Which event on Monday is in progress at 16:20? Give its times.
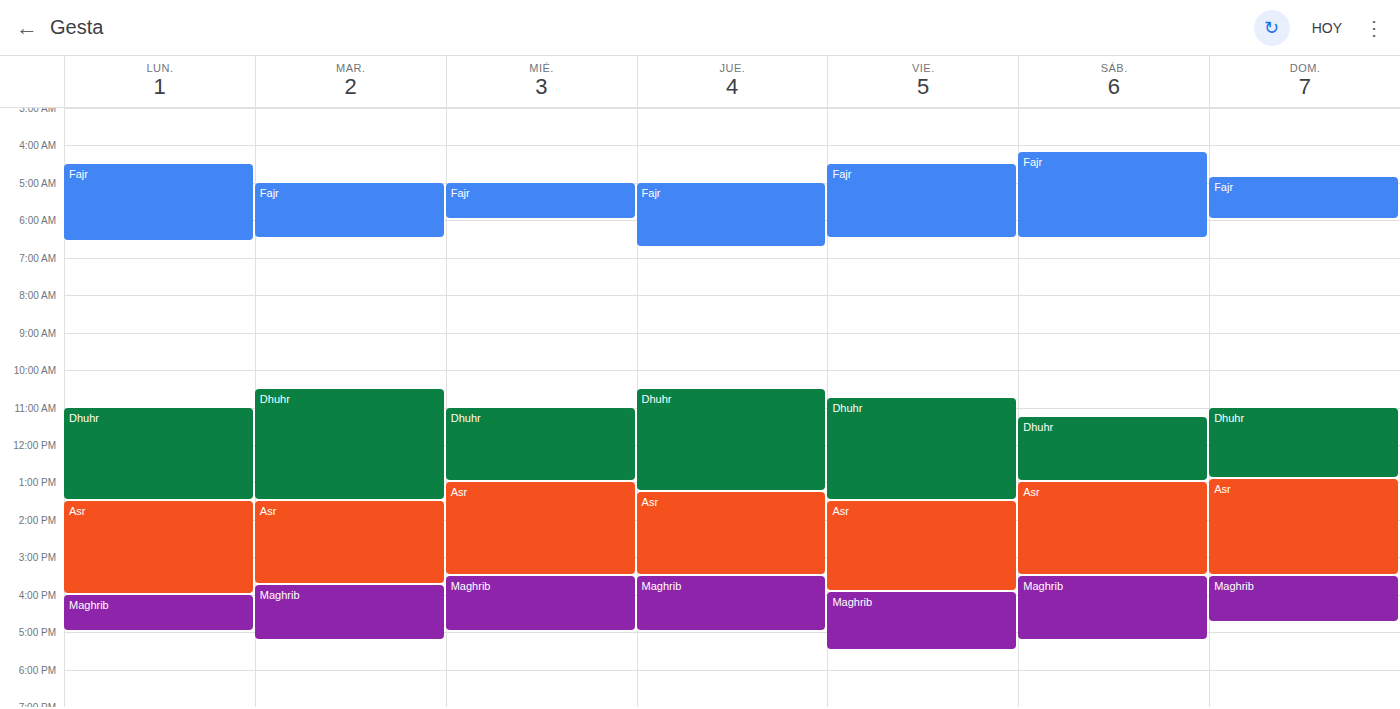
"Maghrib", 16:00 to 17:00